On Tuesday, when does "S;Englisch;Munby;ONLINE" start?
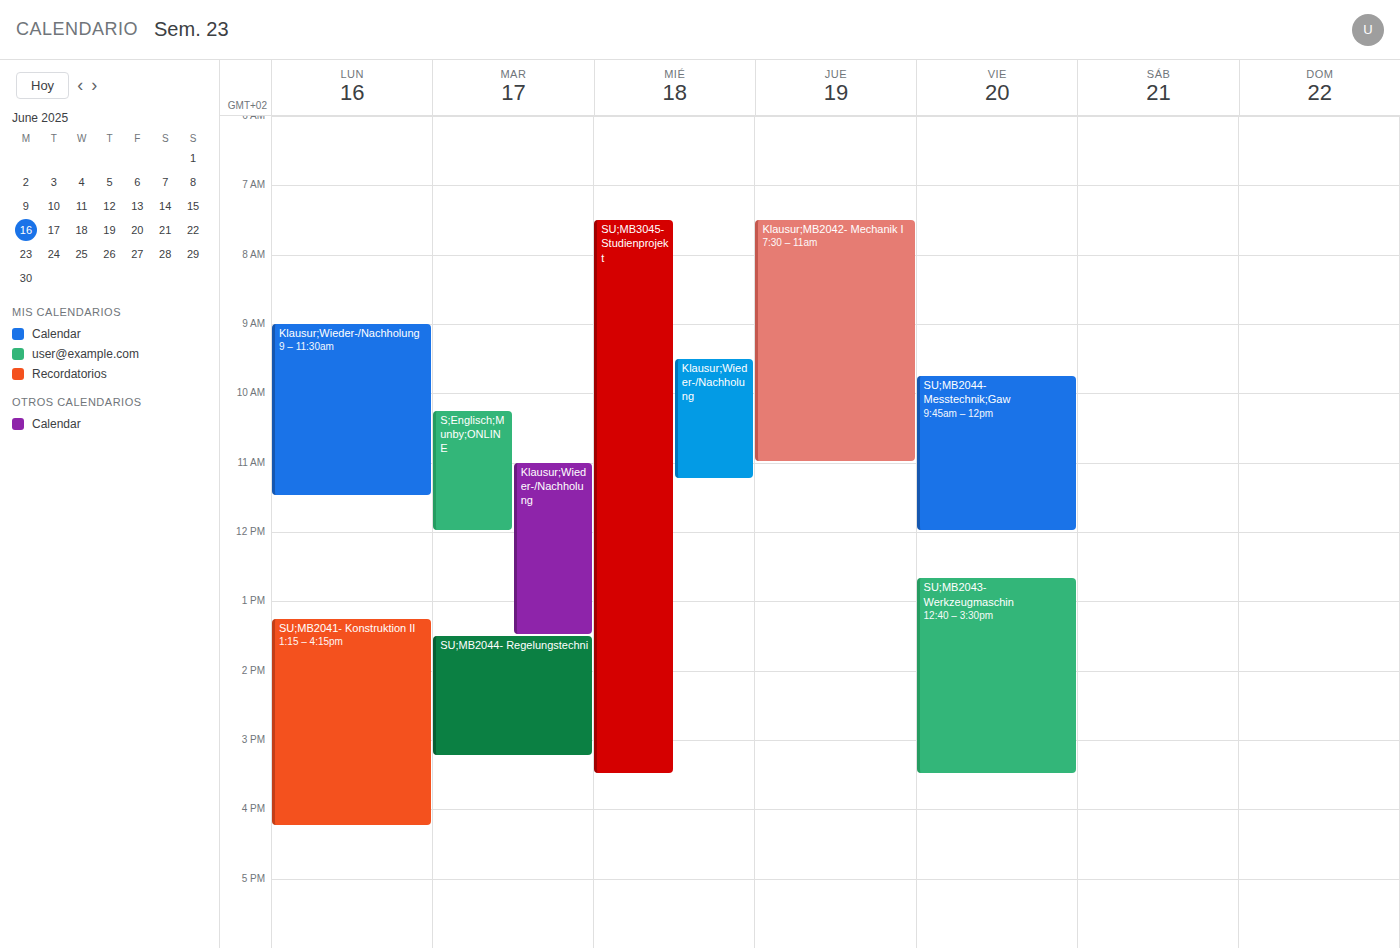
10:15 AM